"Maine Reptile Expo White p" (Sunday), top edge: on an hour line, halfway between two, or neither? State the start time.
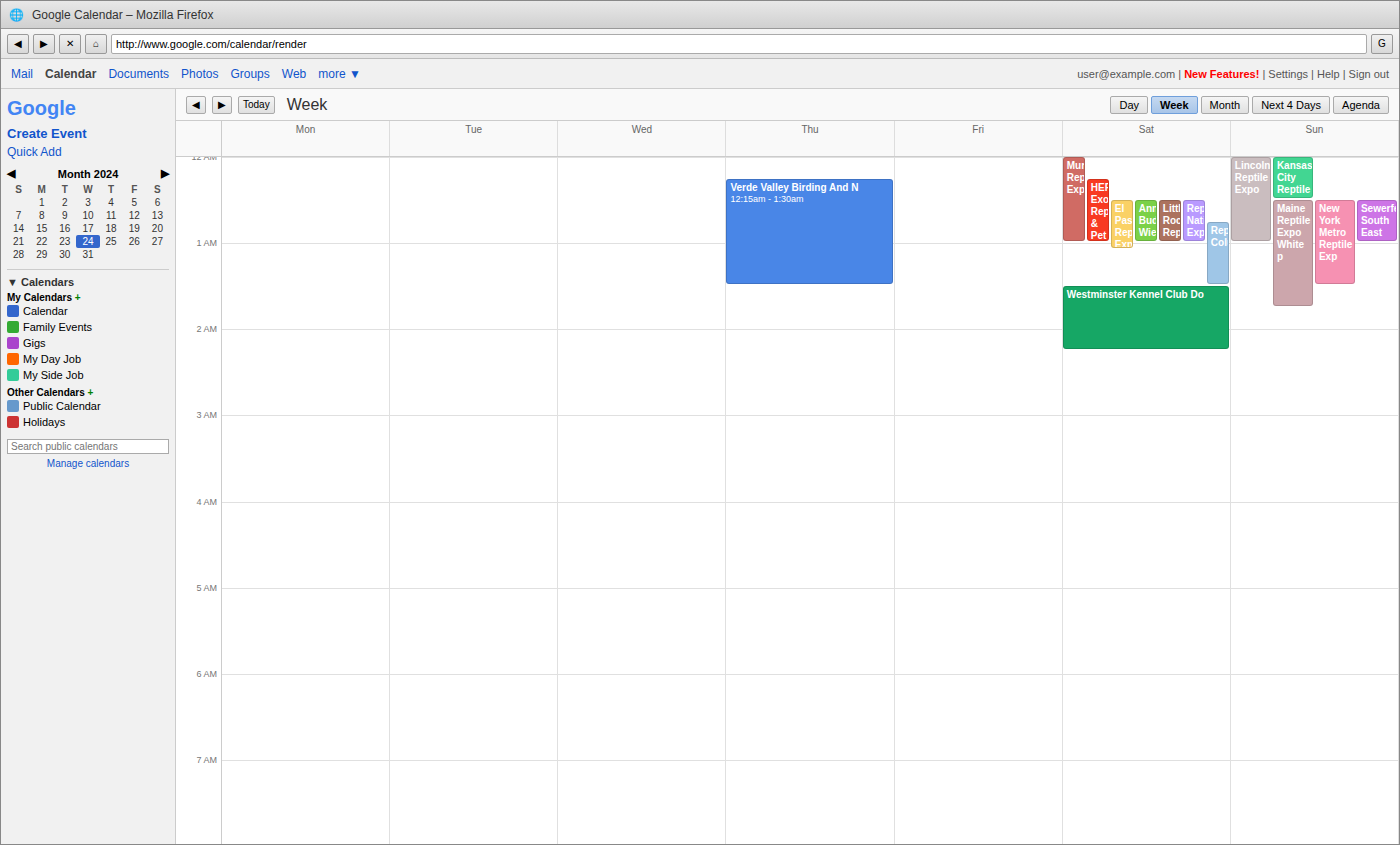
12:30 AM -- halfway between the 12 AM and 1 AM lines.